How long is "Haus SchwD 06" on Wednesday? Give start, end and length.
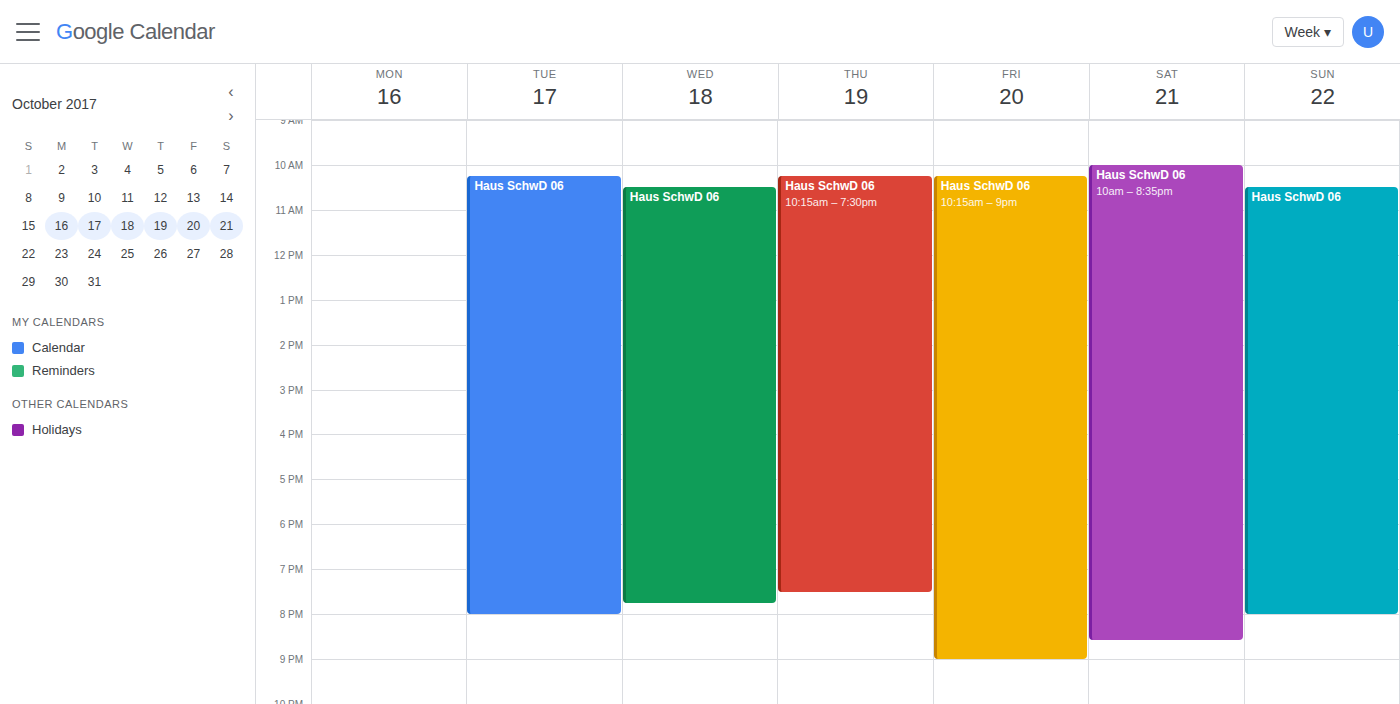
10:30 AM to 7:45 PM, 9 hours 15 minutes